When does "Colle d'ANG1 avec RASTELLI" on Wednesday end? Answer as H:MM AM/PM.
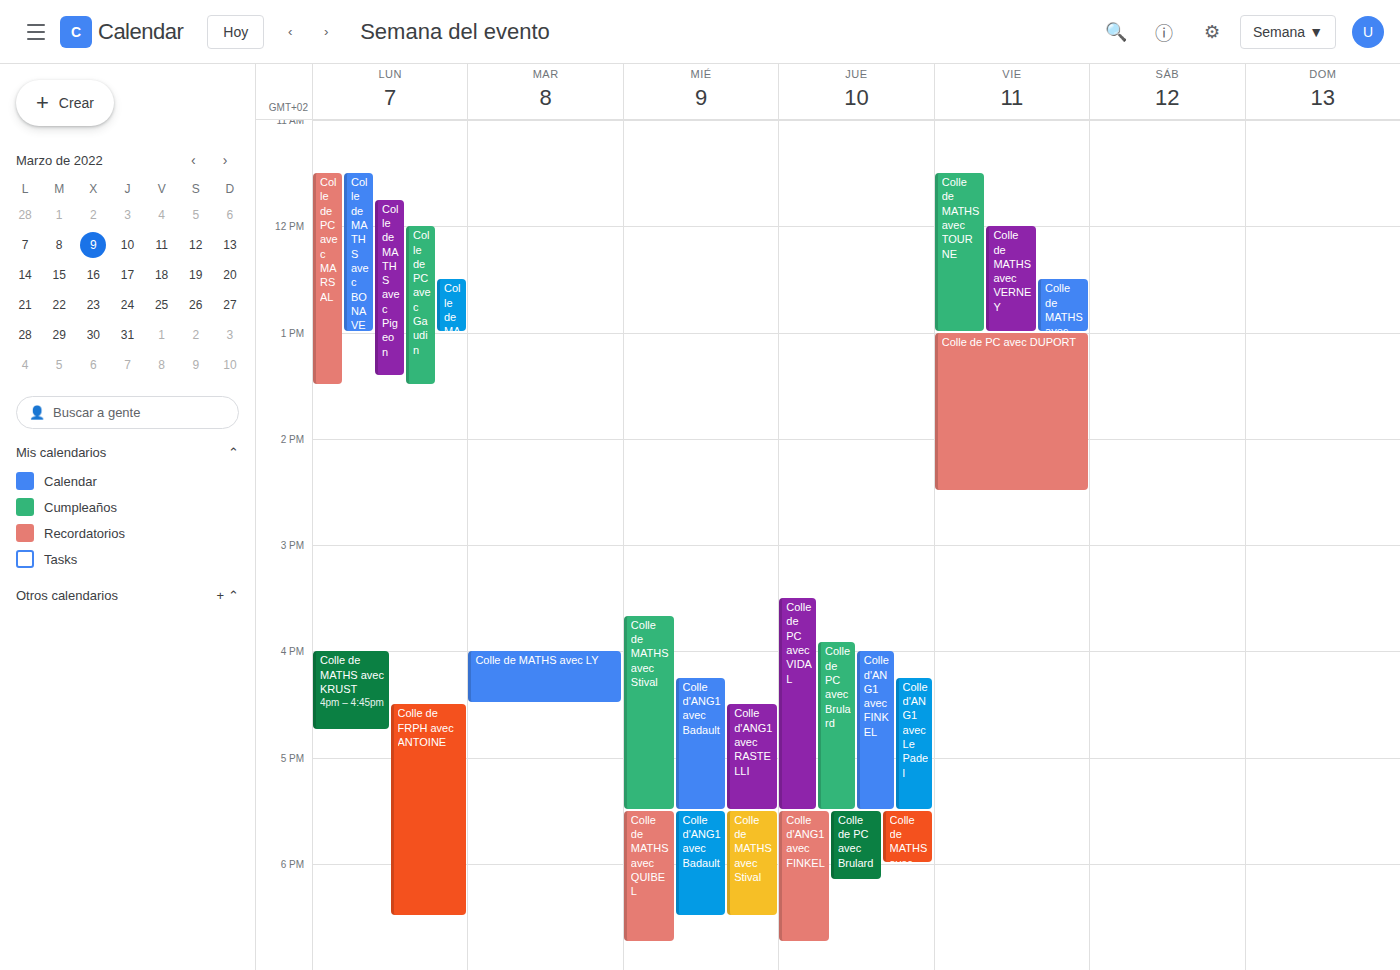
5:30 PM